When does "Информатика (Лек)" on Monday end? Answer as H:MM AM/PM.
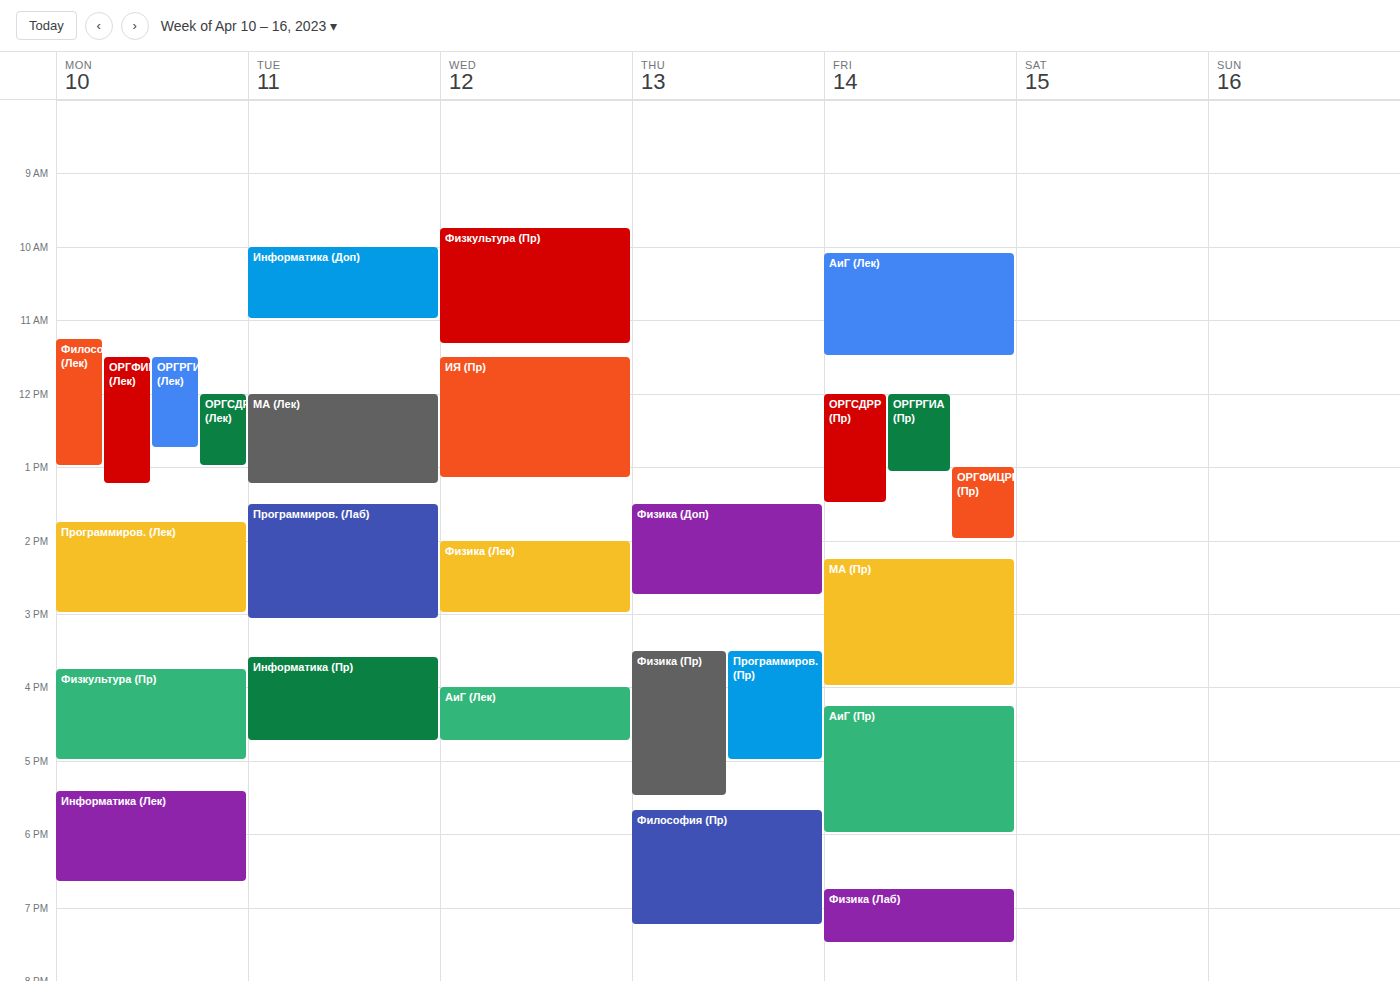
6:40 PM